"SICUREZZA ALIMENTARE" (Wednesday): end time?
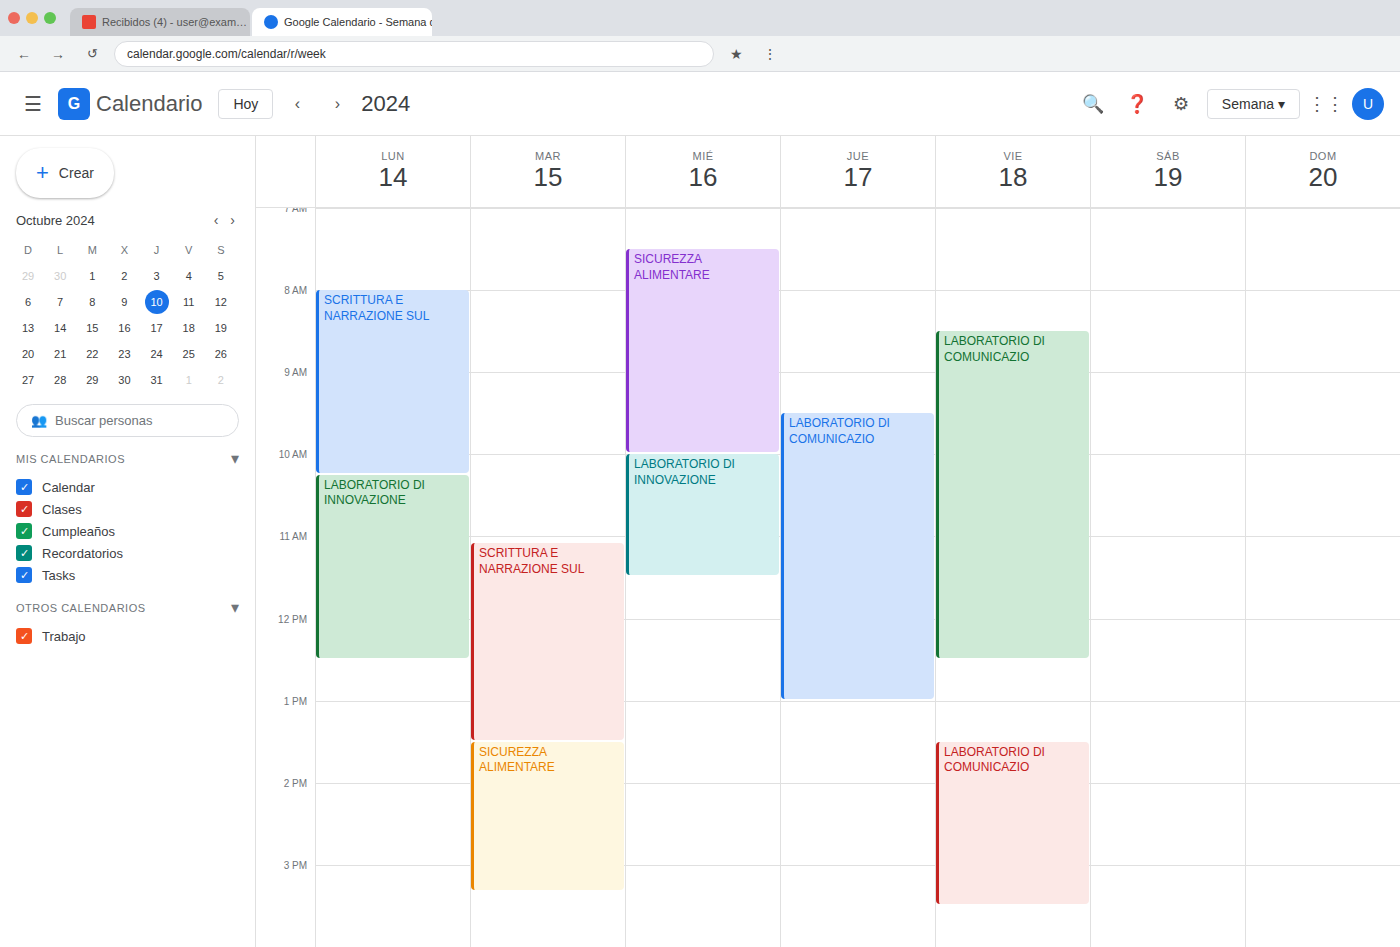
10:00 AM